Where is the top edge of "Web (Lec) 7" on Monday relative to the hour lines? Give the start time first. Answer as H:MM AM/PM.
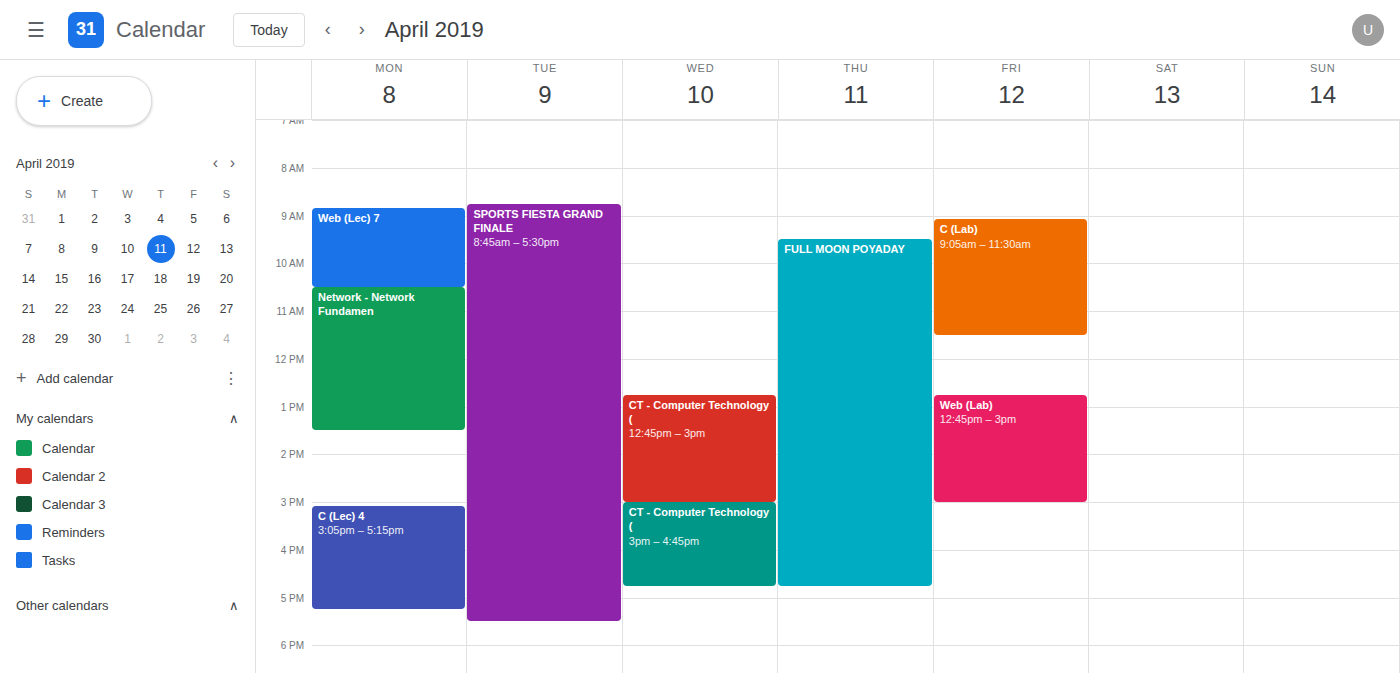
8:50 AM -- neither: 50 minutes below the 8 AM line and 10 minutes above the 9 AM line.